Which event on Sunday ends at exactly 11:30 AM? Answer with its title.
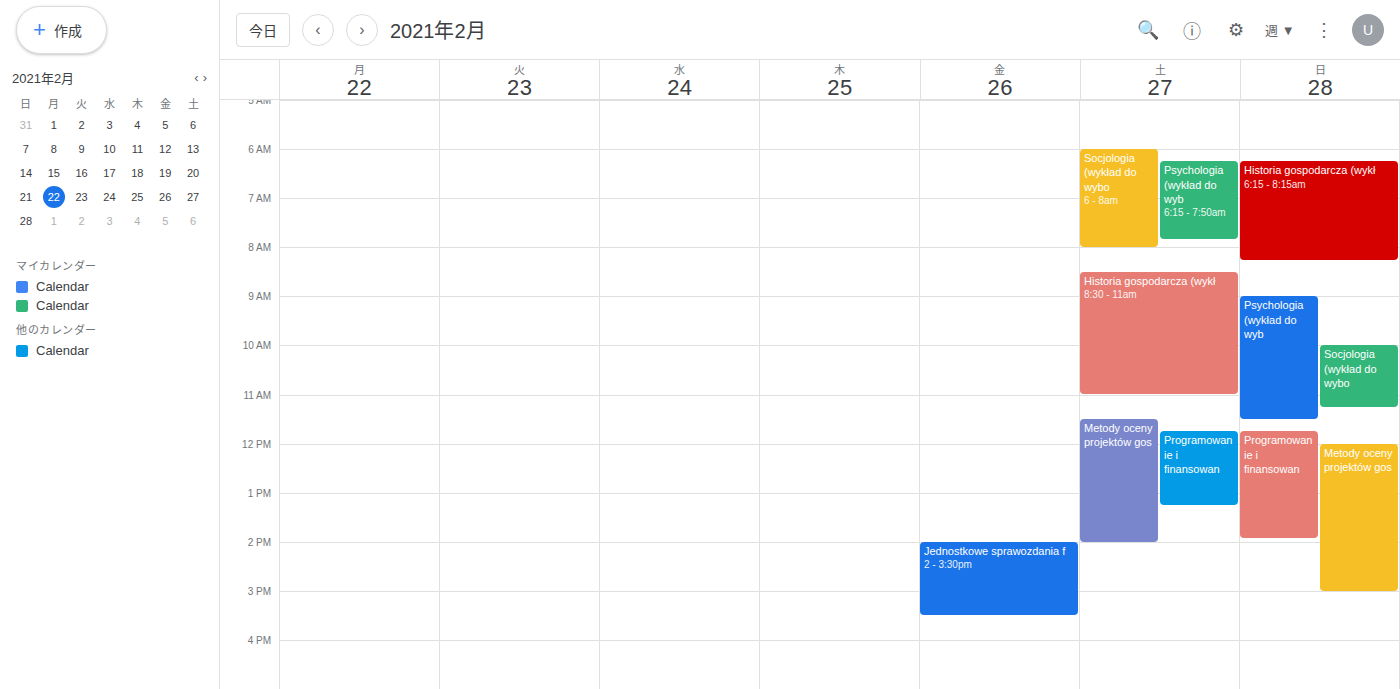
"Psychologia (wykład do wyb"